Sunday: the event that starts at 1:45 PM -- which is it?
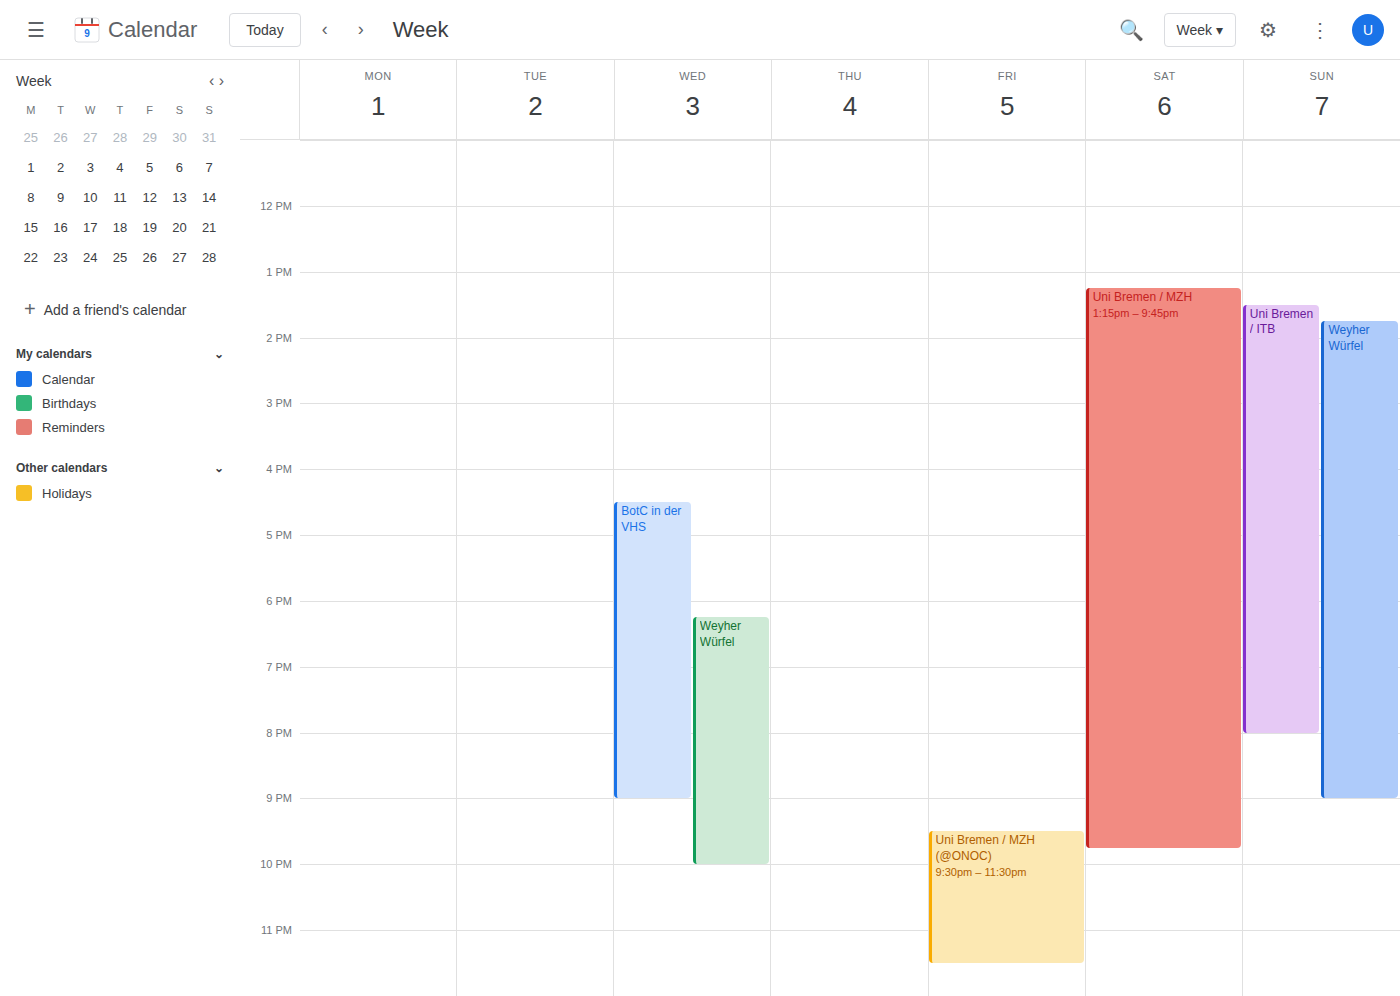
"Weyher Würfel"